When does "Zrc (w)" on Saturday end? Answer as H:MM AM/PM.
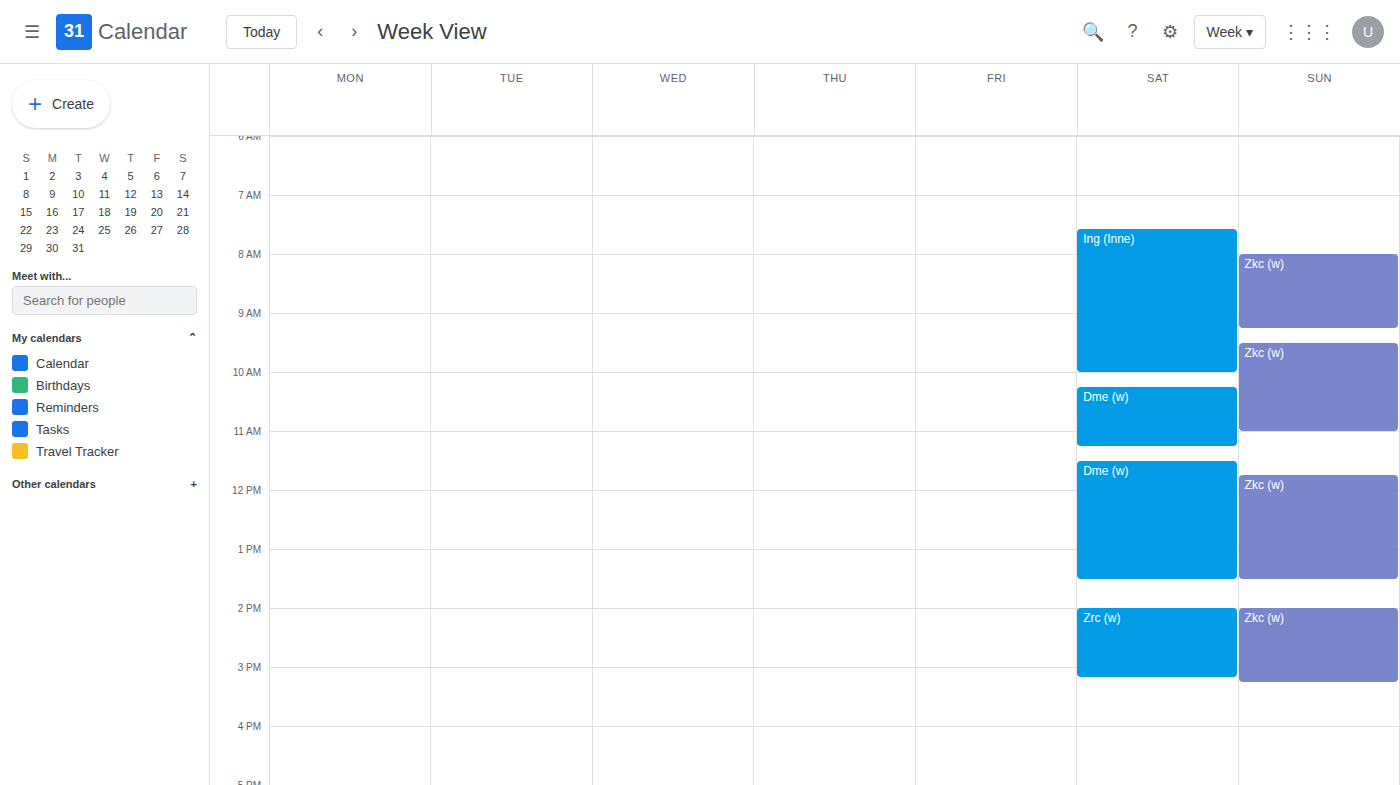
3:10 PM